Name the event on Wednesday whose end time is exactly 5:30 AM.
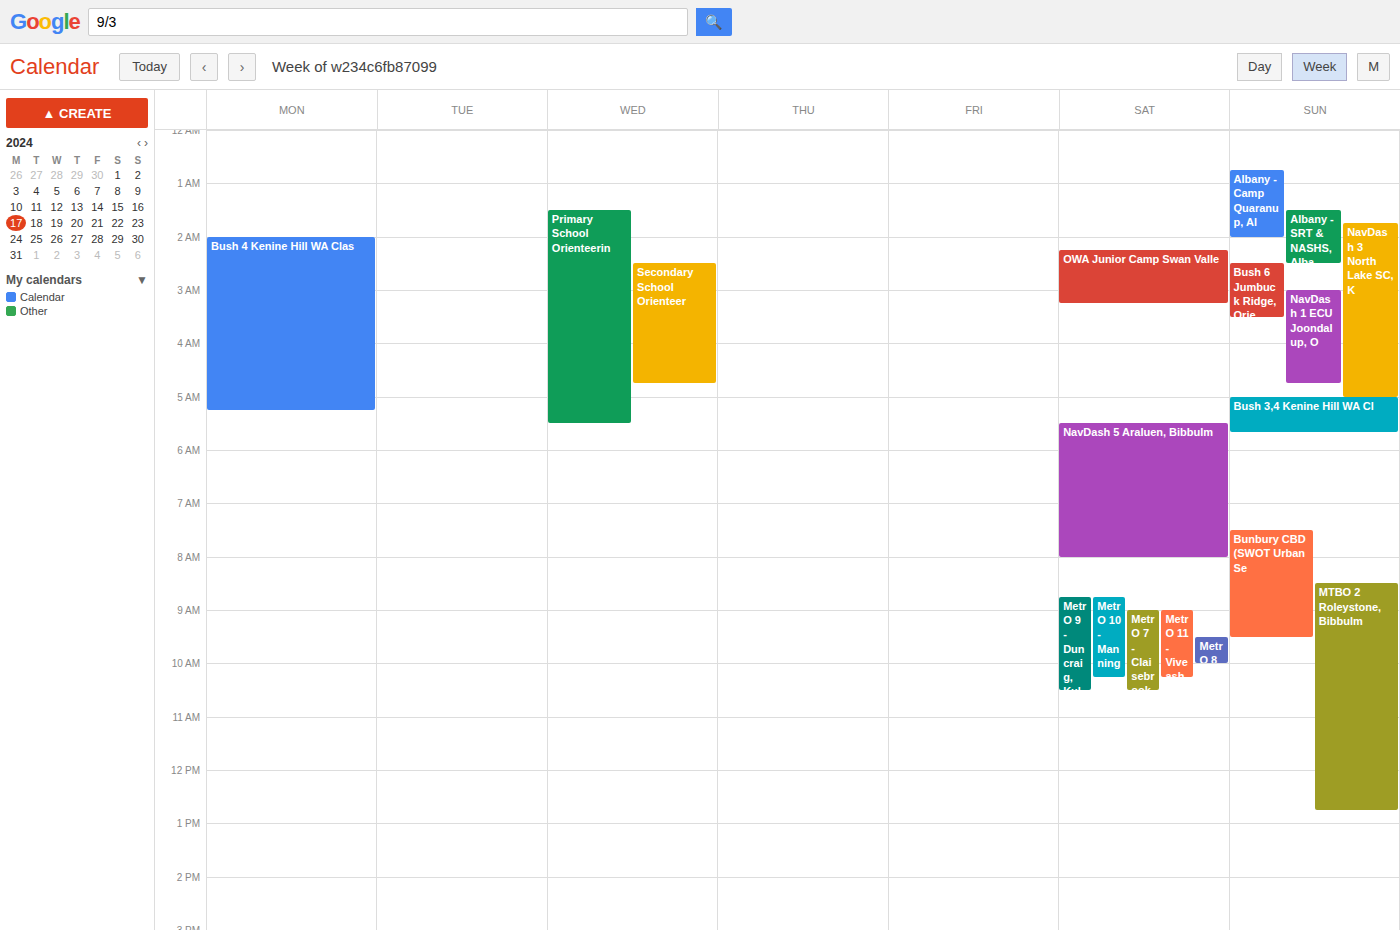
"Primary School Orienteerin"